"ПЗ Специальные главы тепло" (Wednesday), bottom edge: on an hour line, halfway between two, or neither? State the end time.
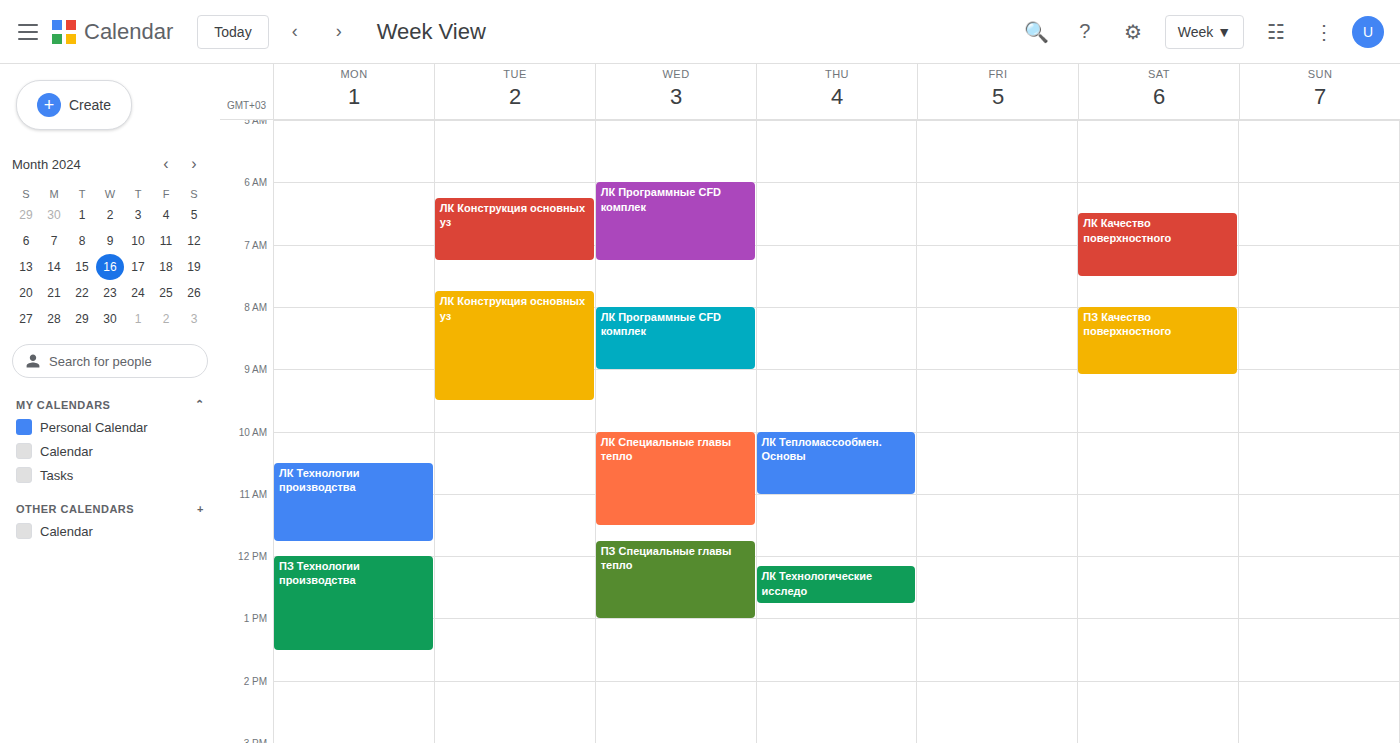
1:00 PM -- exactly on the 1 PM line.